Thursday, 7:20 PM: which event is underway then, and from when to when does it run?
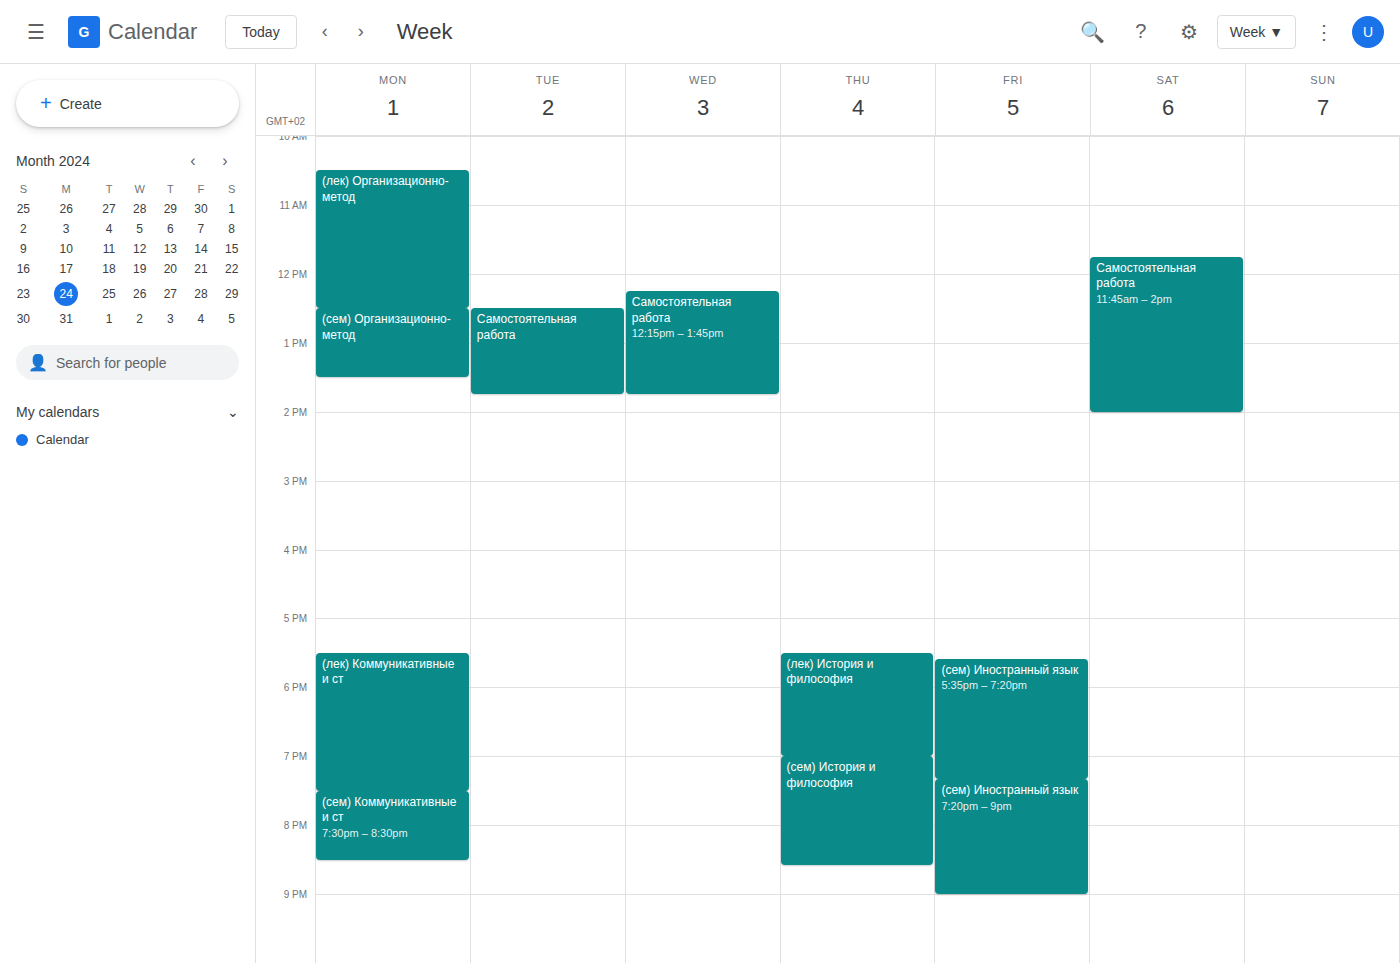
"(сем) История и философия", 7:00 PM to 8:35 PM